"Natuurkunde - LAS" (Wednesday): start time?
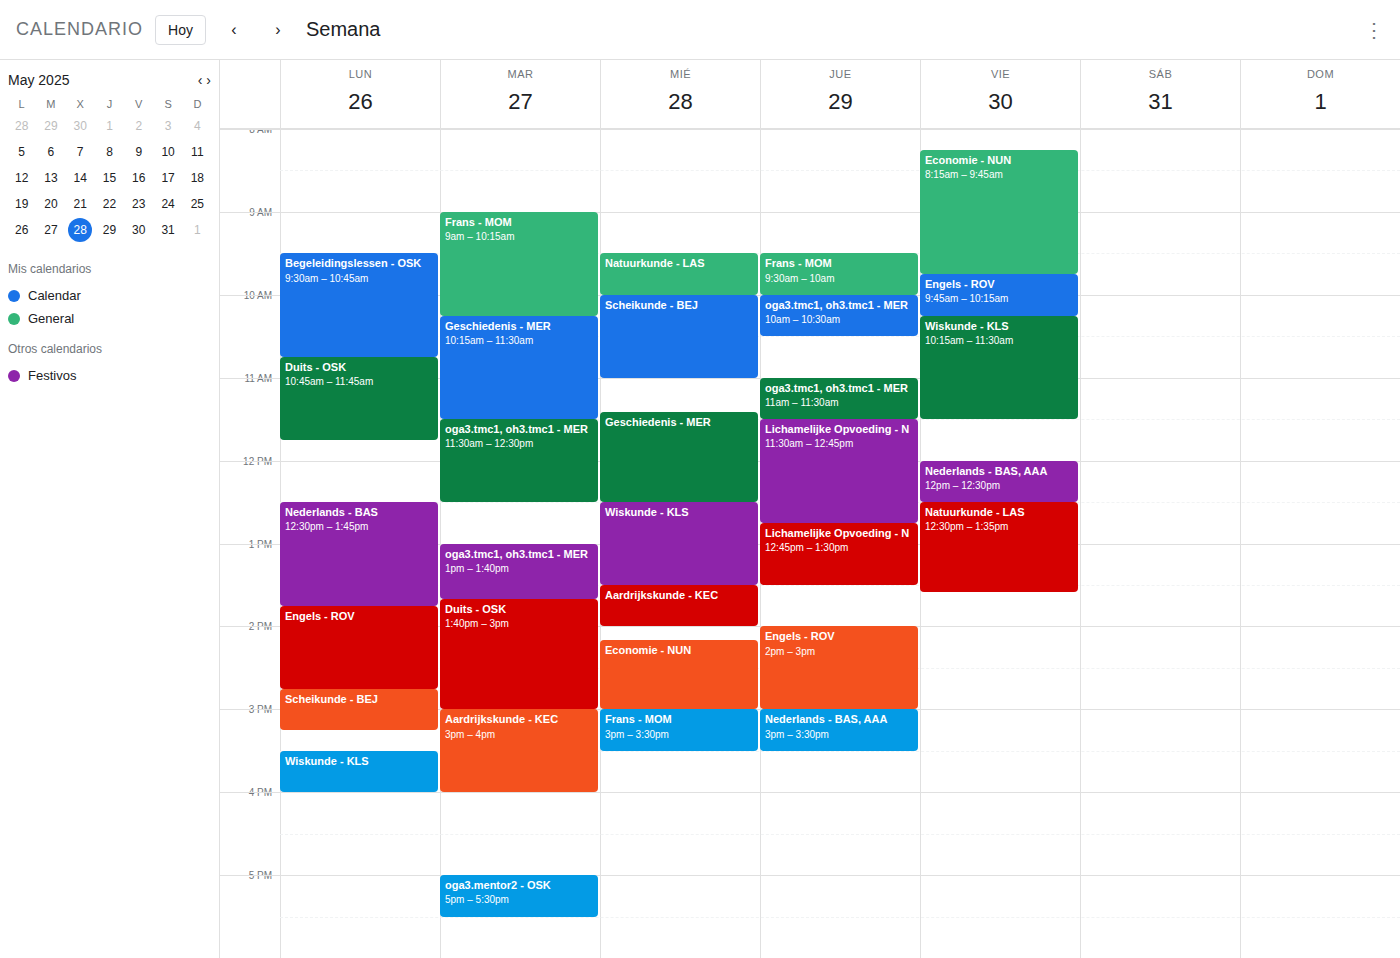
9:30 AM